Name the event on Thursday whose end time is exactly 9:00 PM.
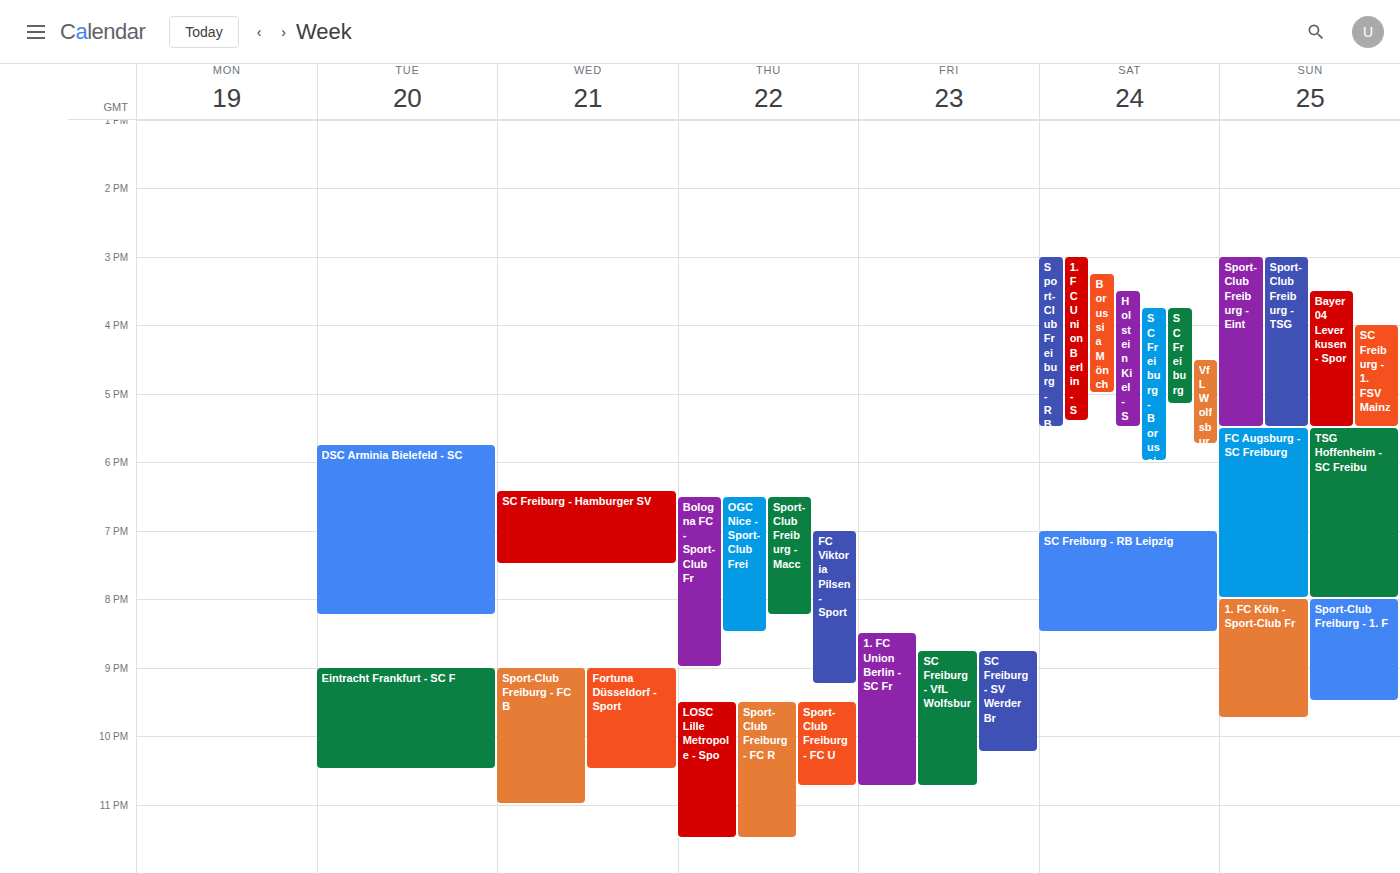
"Bologna FC - Sport-Club Fr"